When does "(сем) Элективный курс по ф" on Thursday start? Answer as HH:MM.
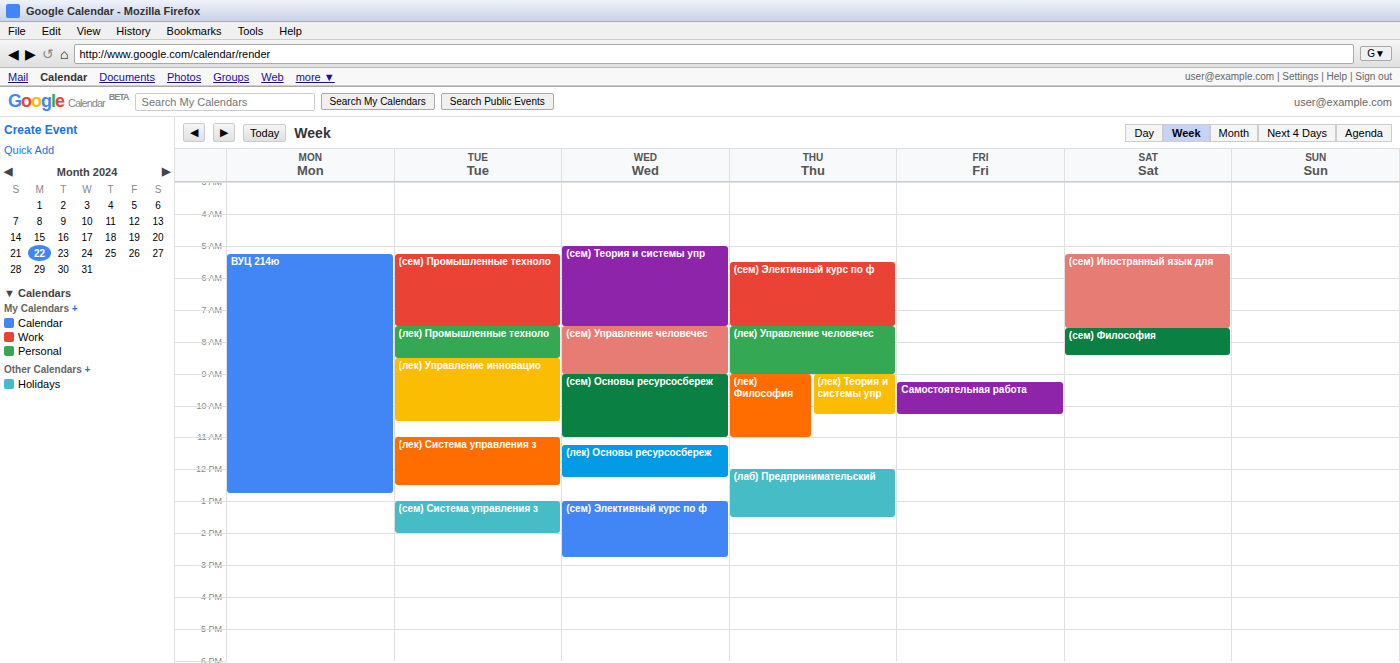
05:30